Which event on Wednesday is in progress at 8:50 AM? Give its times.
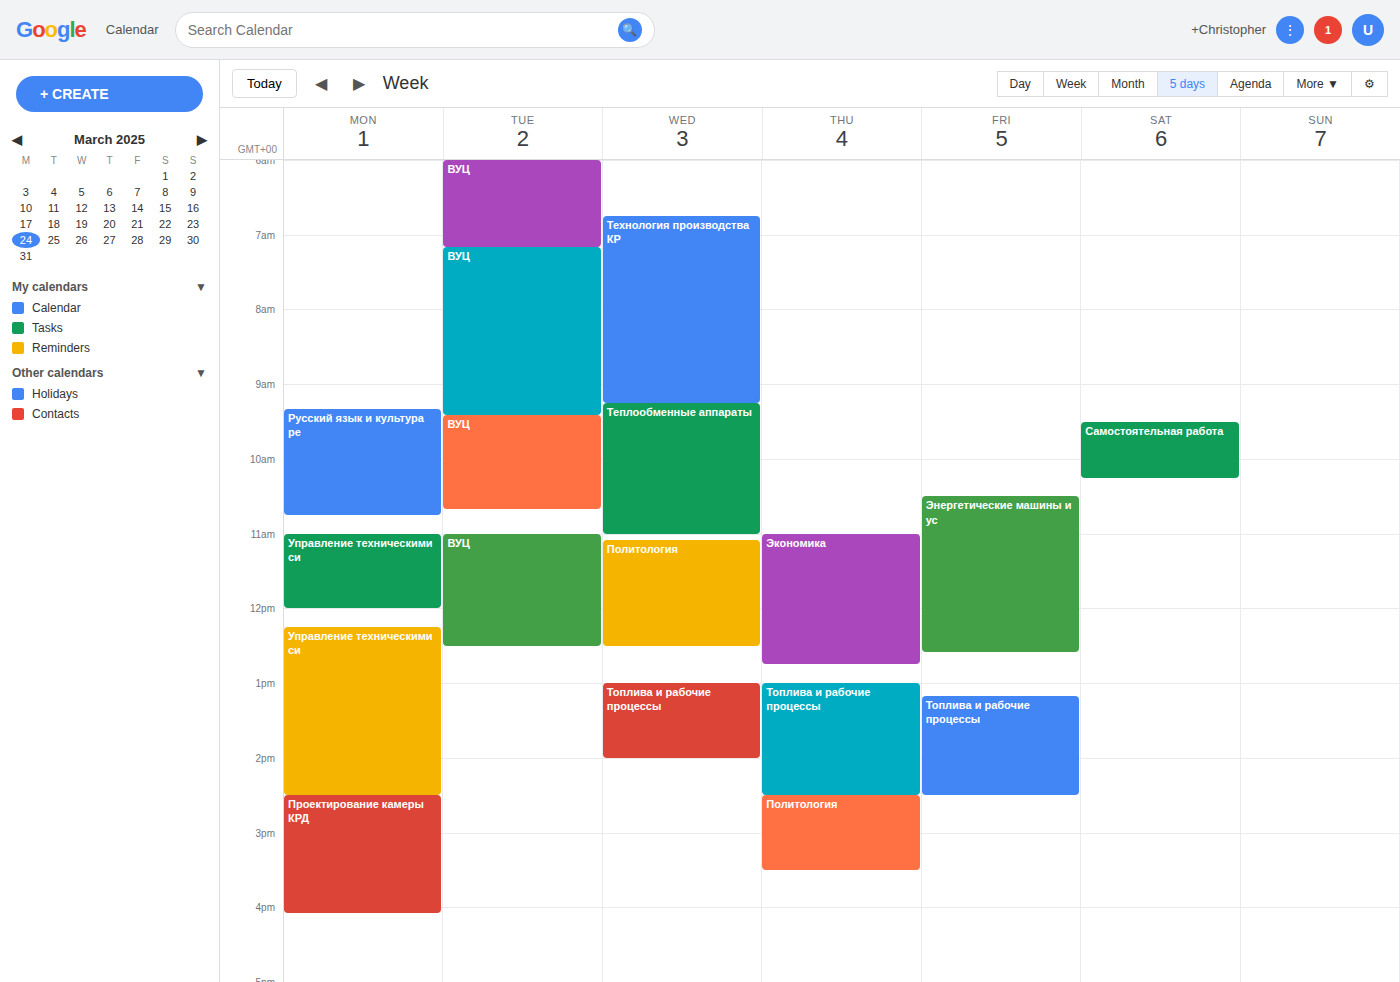
"Технология производства КР", 6:45 AM to 9:15 AM